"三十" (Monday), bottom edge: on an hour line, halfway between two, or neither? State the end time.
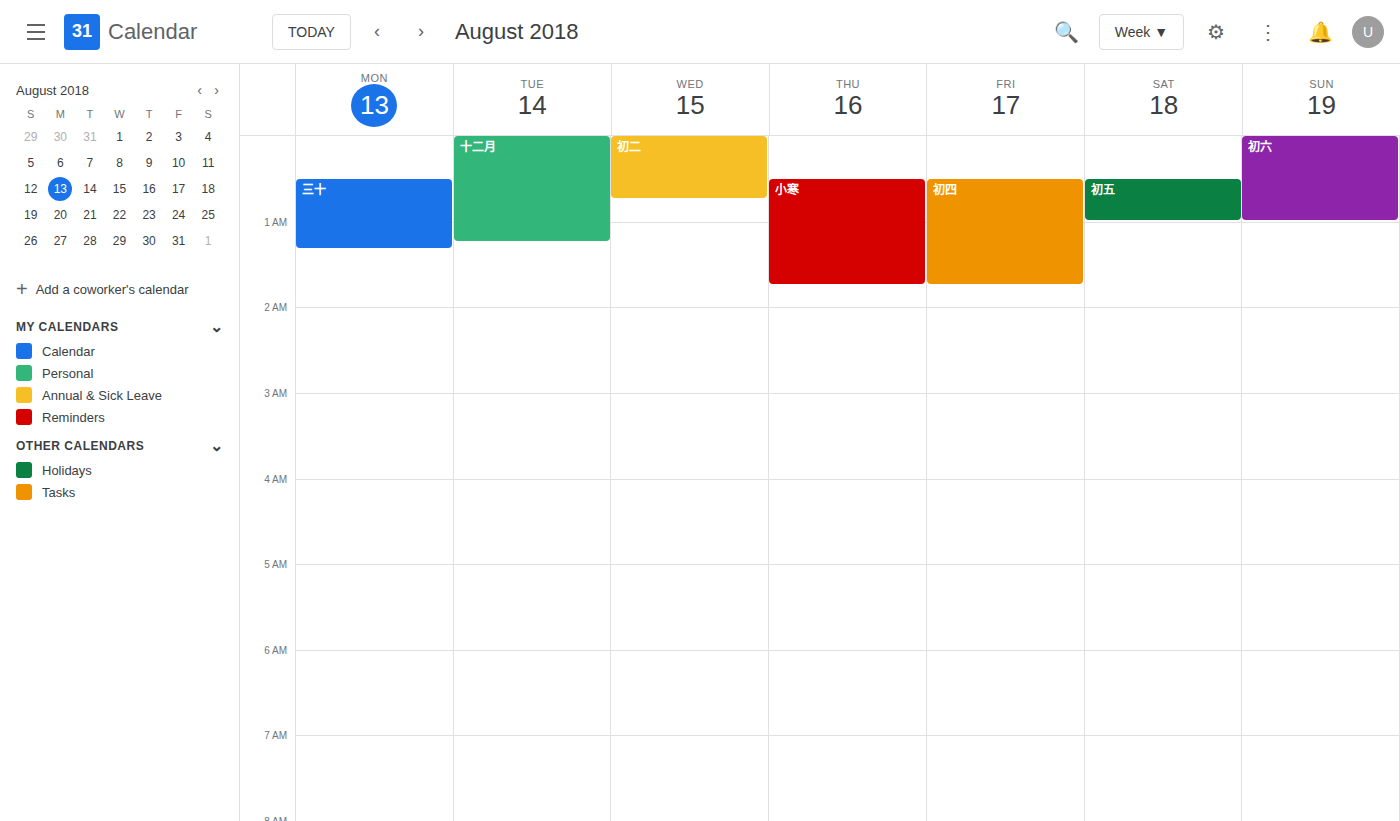
1:20 AM -- neither: 20 minutes below the 1 AM line and 40 minutes above the 2 AM line.